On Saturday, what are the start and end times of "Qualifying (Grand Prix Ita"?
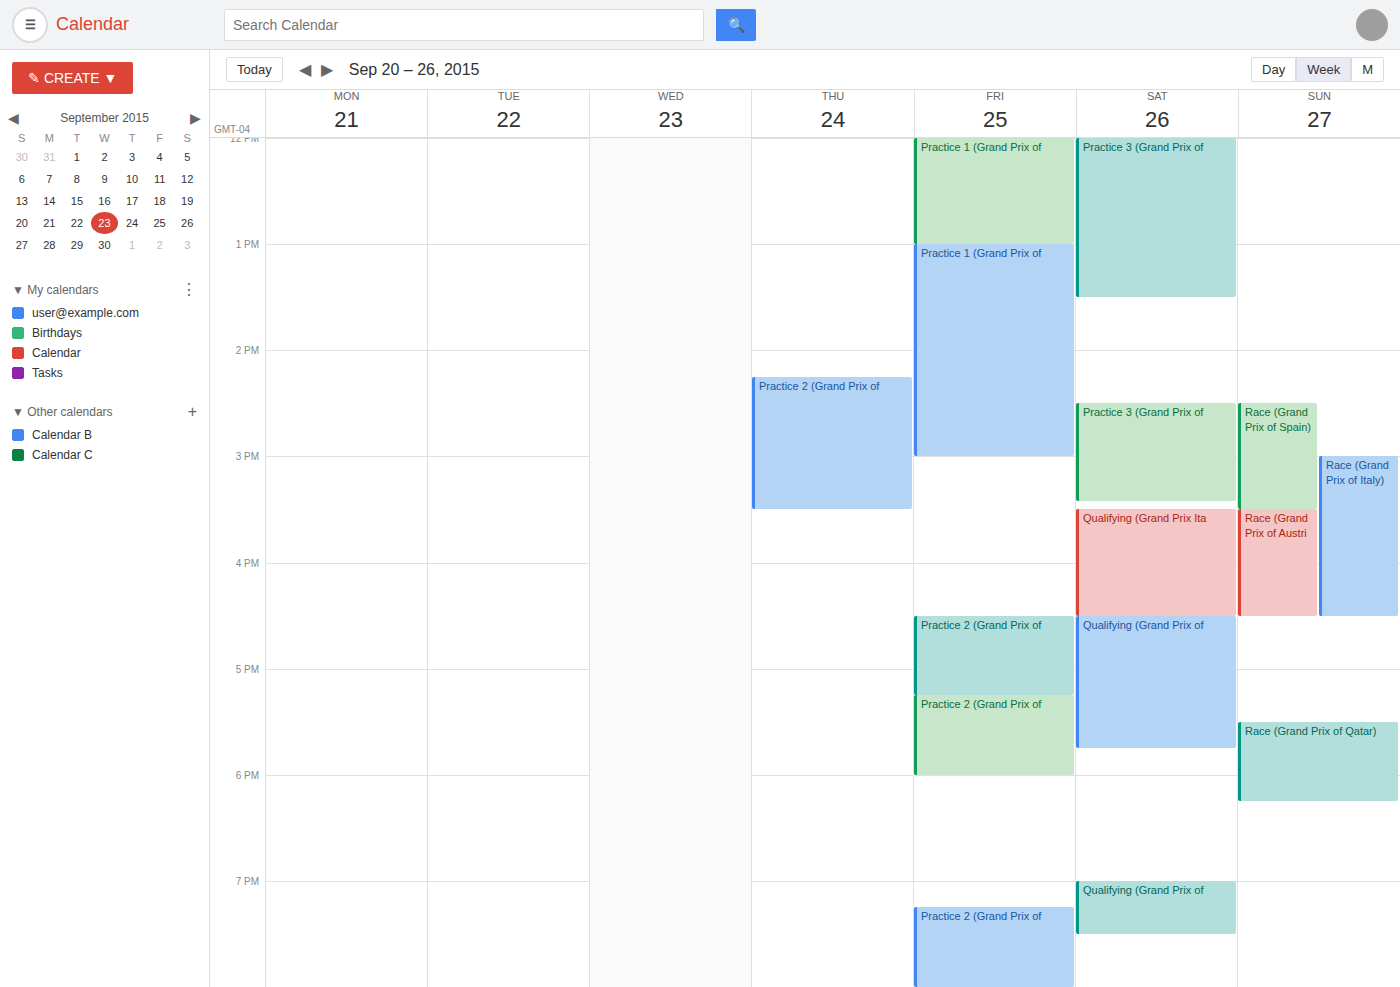
3:30 PM to 4:30 PM